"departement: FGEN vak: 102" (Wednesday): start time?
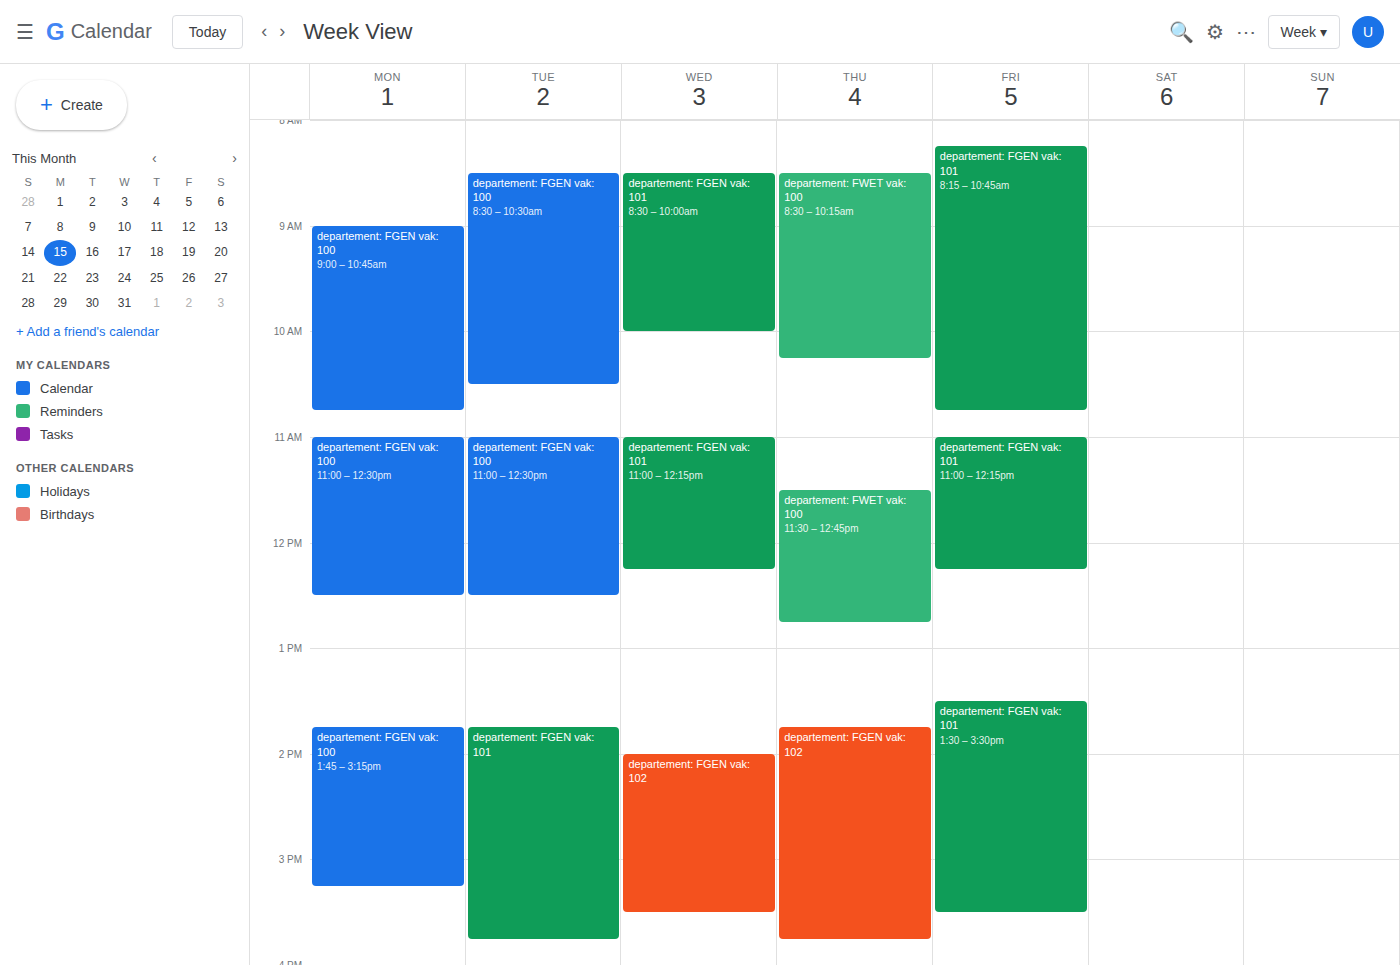
2:00 PM